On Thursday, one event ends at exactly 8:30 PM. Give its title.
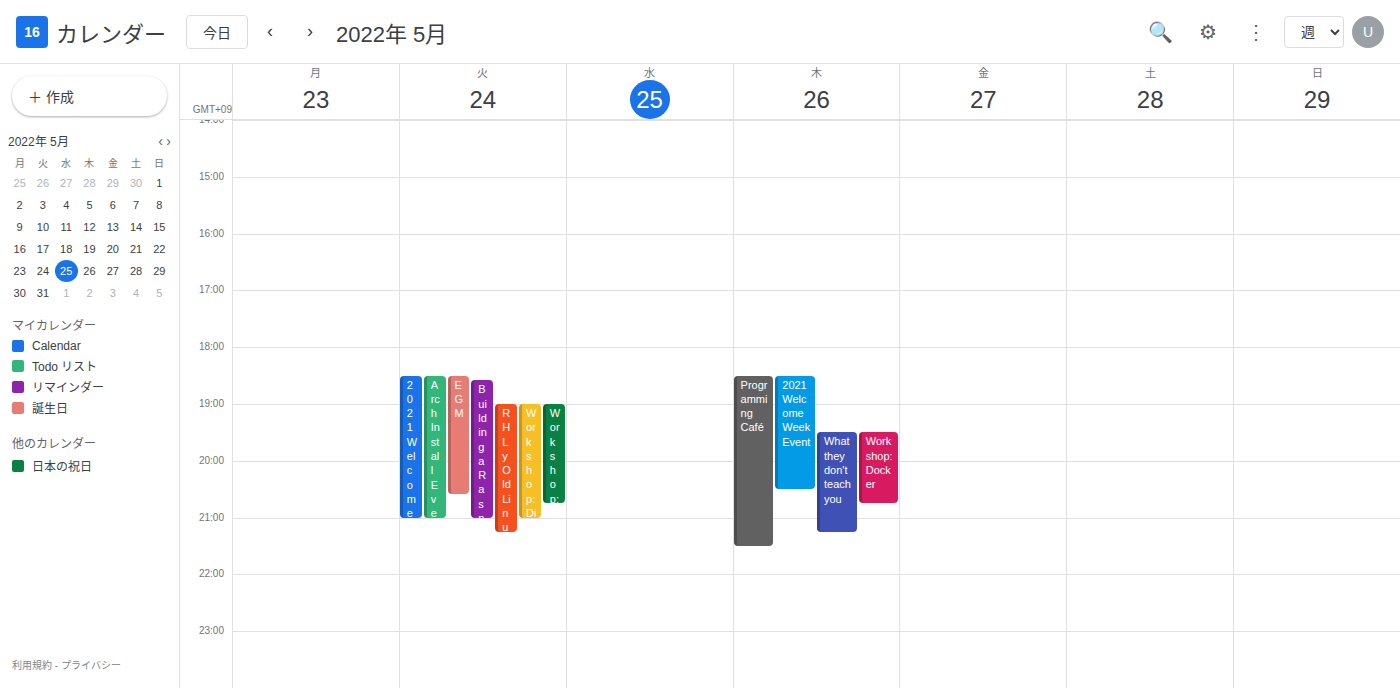
"2021 Welcome Week Event"